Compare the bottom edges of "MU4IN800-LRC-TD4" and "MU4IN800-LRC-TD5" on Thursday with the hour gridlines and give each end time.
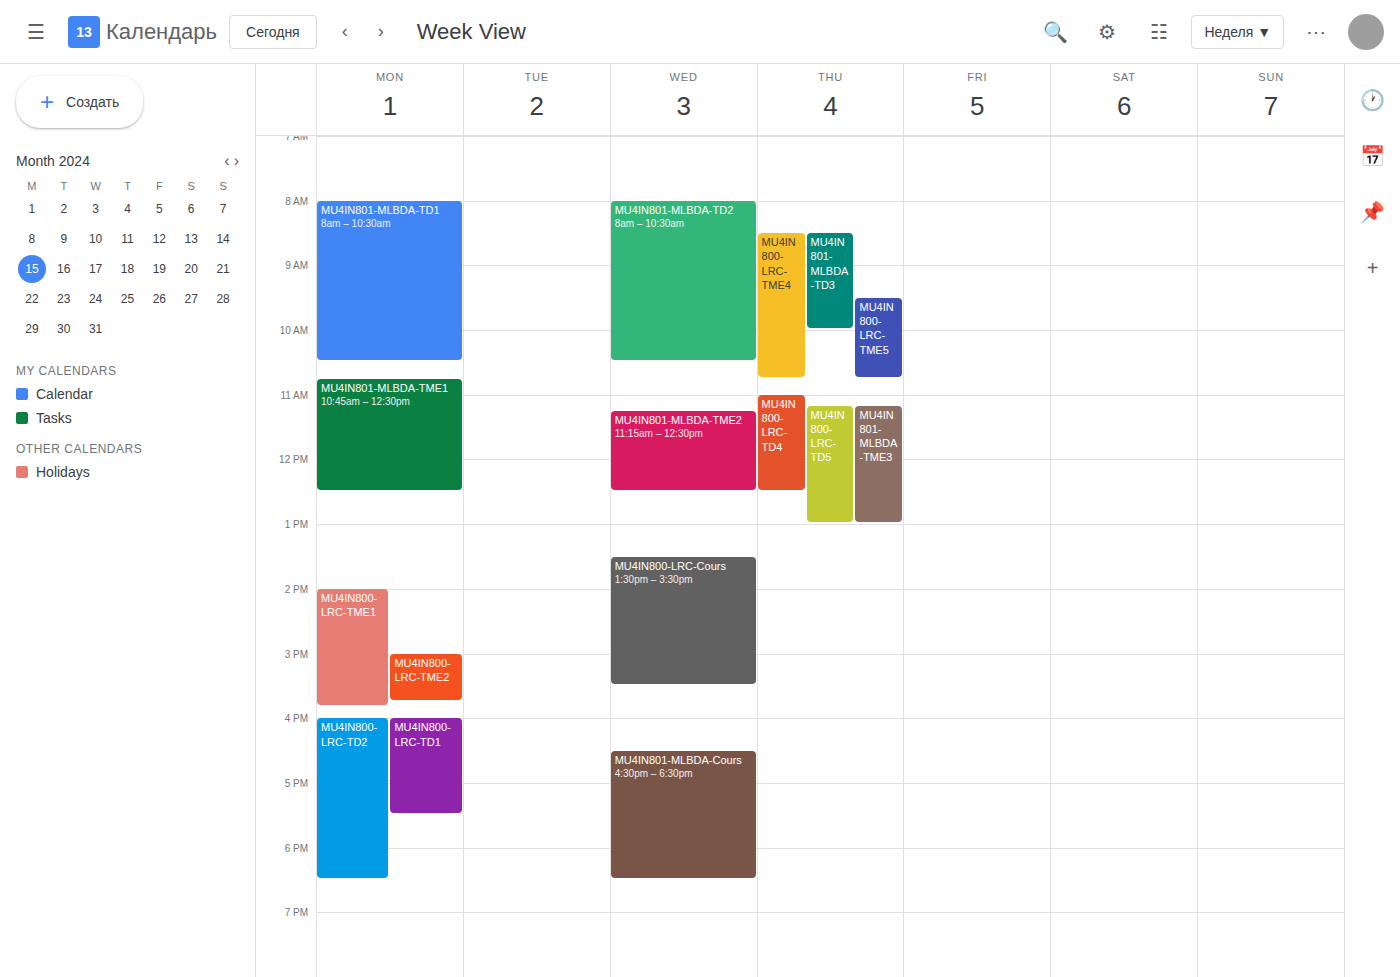
"MU4IN800-LRC-TD4": 12:30 PM, halfway between the 12 PM and 1 PM lines. "MU4IN800-LRC-TD5": 1:00 PM, exactly on the 1 PM line.